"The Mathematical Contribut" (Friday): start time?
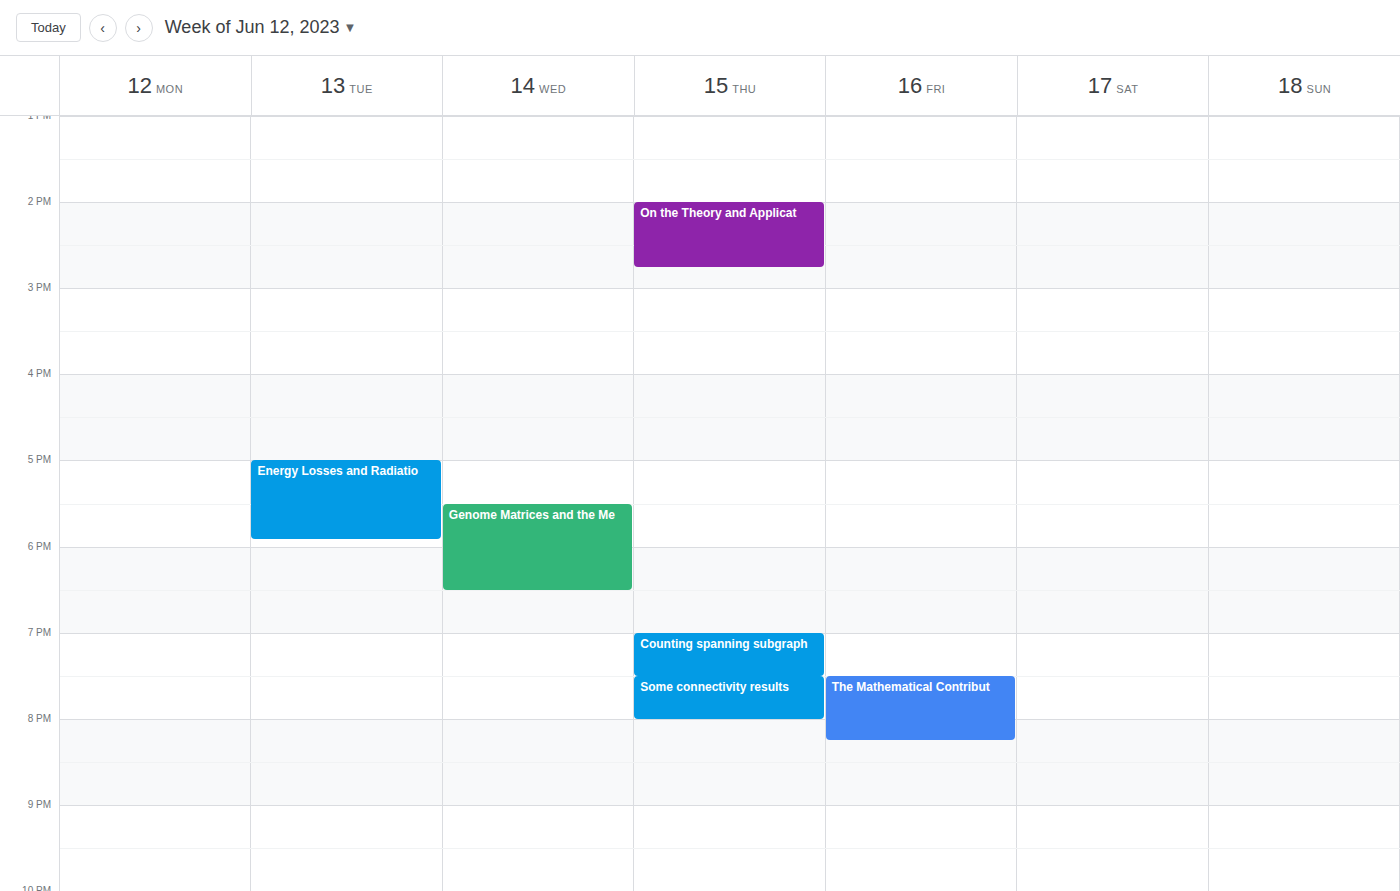
7:30 PM